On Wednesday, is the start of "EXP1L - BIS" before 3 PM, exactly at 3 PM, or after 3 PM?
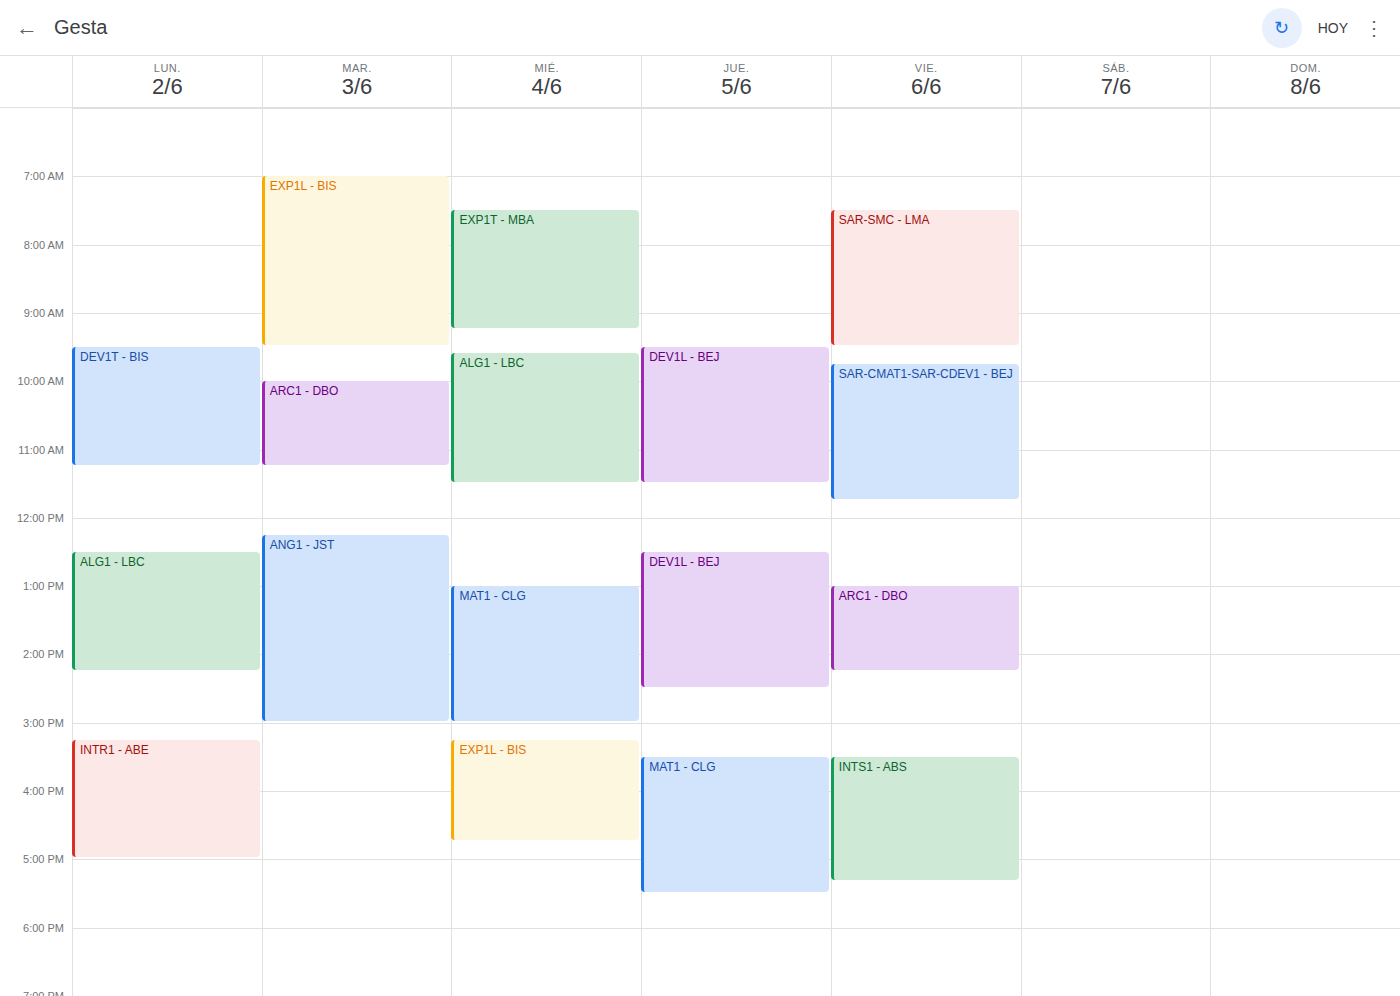
3:15 PM -- after 3 PM, 15 minutes below the 3 PM line.